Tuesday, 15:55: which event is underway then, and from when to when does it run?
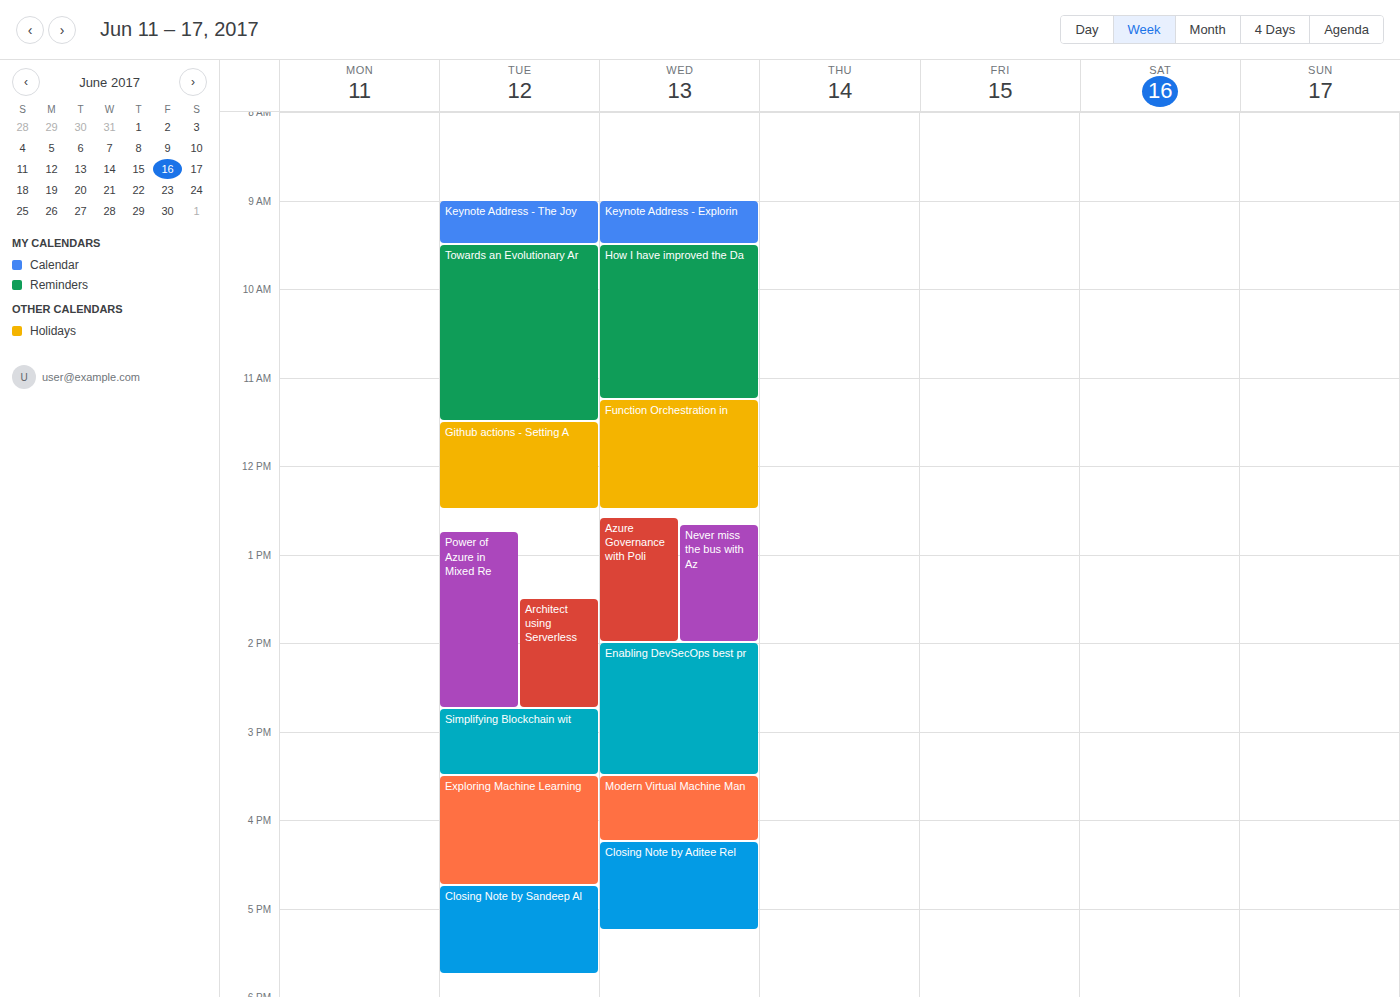
"Exploring Machine Learning", 15:30 to 16:45